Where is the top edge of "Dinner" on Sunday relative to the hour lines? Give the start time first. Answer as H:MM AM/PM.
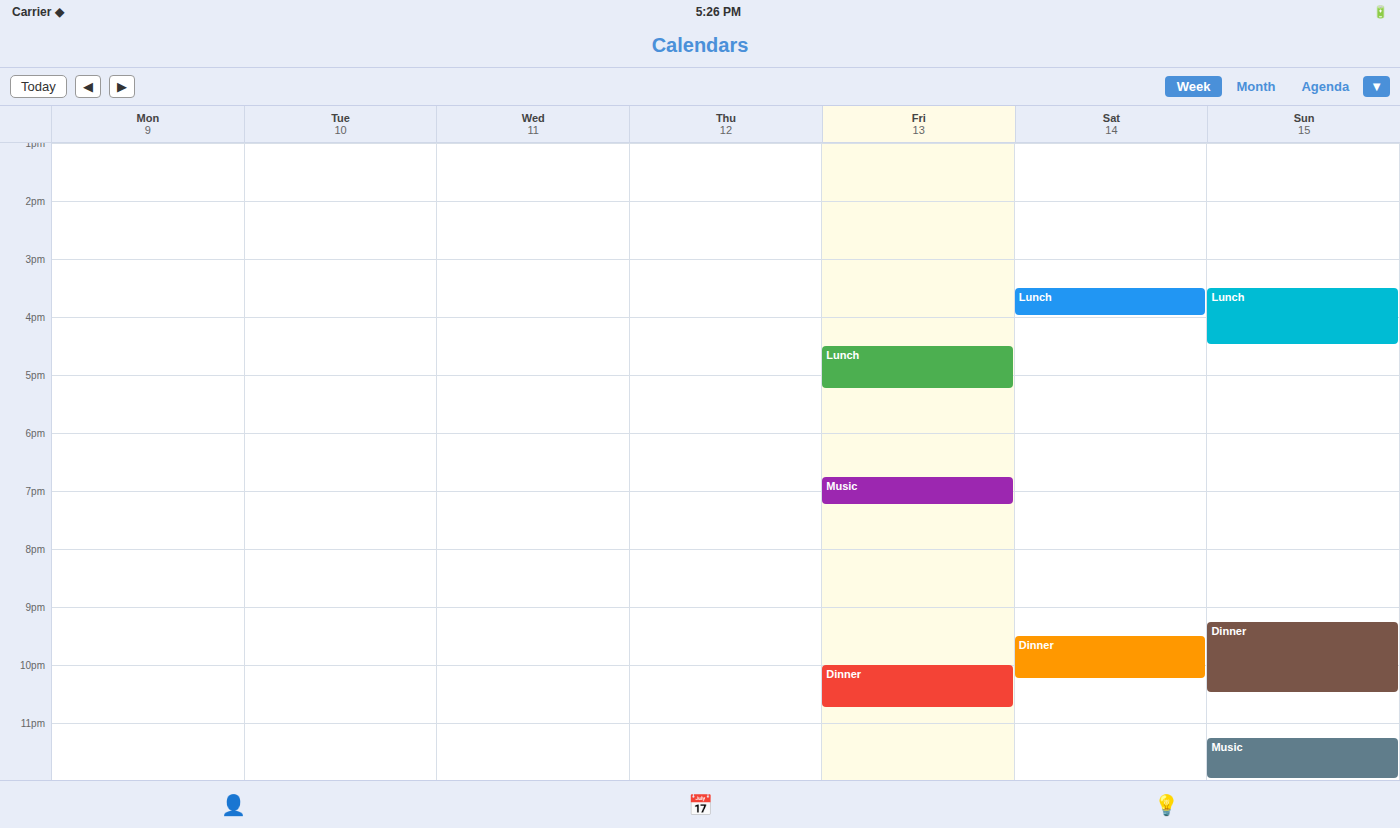
9:15 PM -- neither: a quarter of the way from the 9 PM line to the 10 PM line.